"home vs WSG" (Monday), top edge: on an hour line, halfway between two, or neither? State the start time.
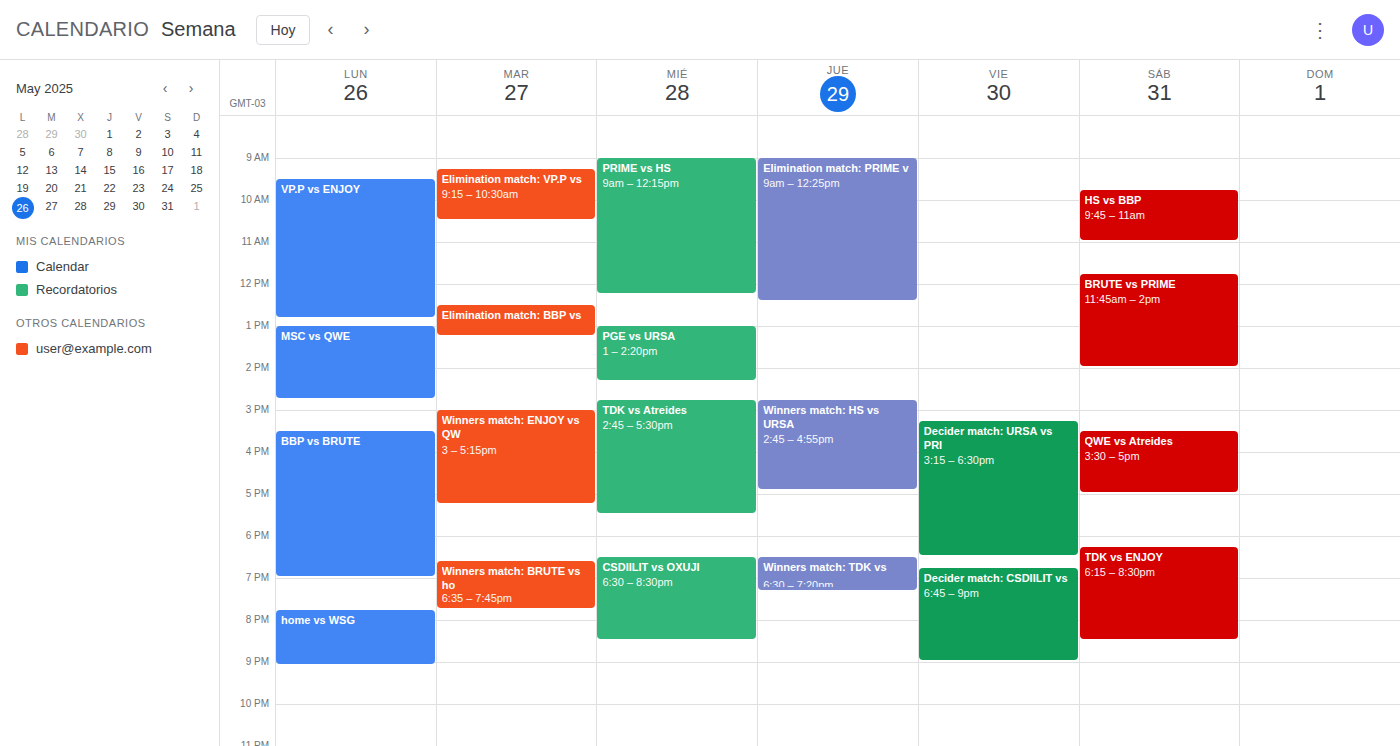
19:45 -- neither: three quarters of the way from the 19:00 line to the 20:00 line.